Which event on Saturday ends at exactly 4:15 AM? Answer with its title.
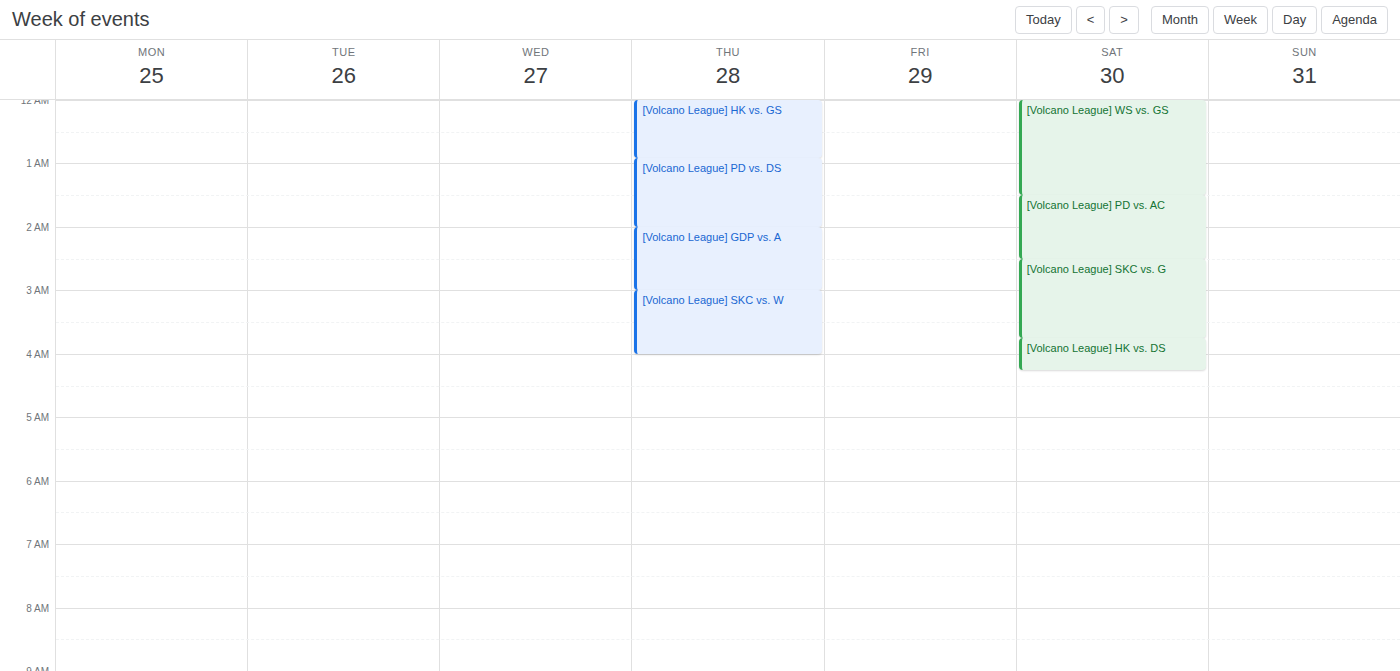
"[Volcano League] HK vs. DS"